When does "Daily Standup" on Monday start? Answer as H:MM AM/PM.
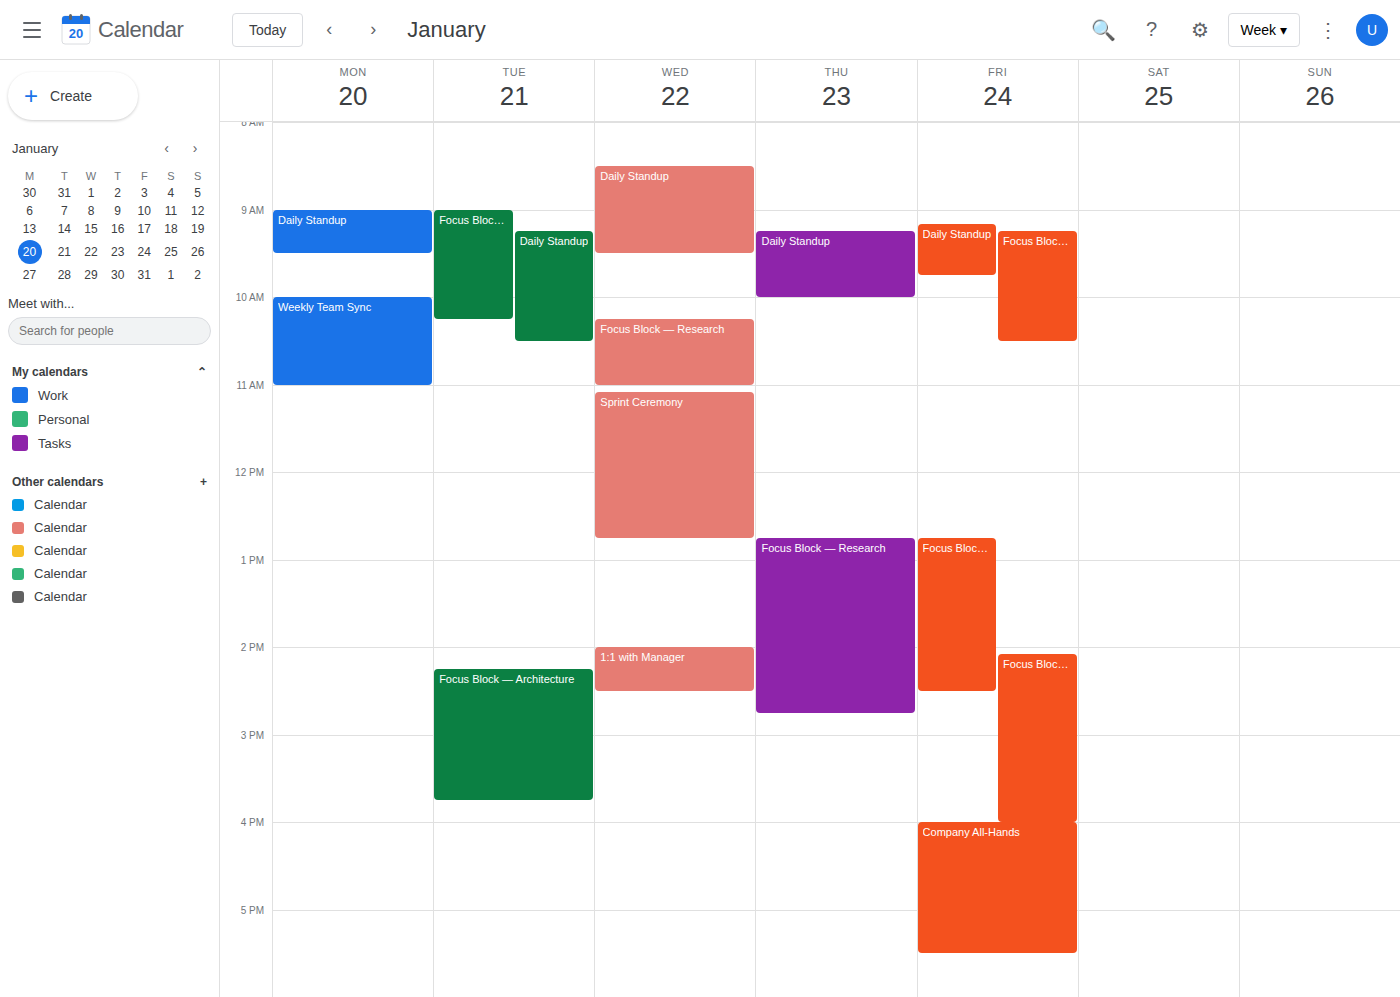
9:00 AM